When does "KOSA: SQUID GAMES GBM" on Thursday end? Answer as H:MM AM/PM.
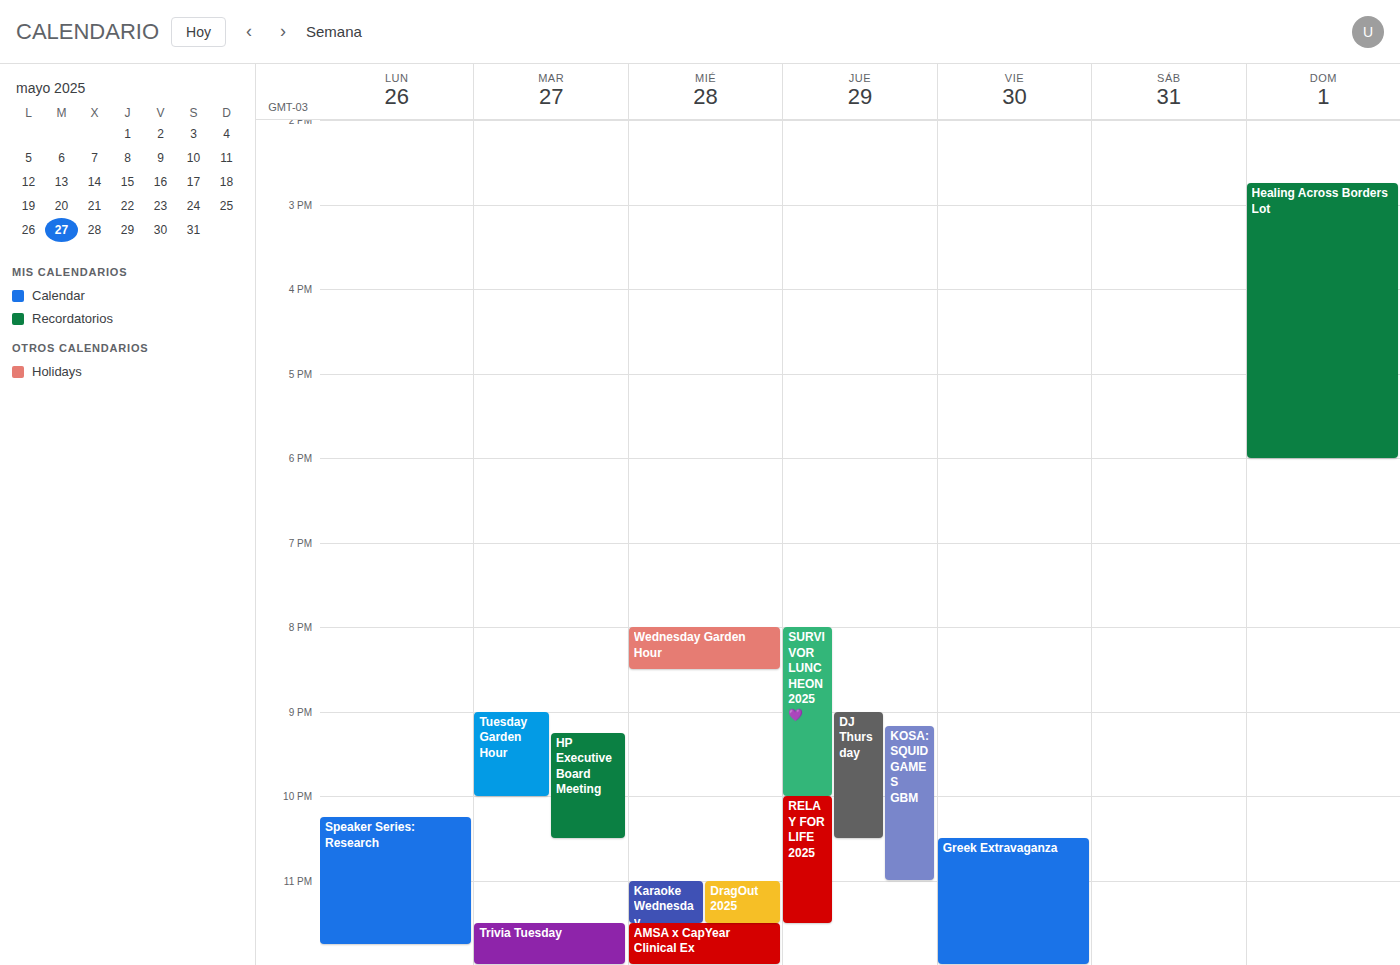
11:00 PM